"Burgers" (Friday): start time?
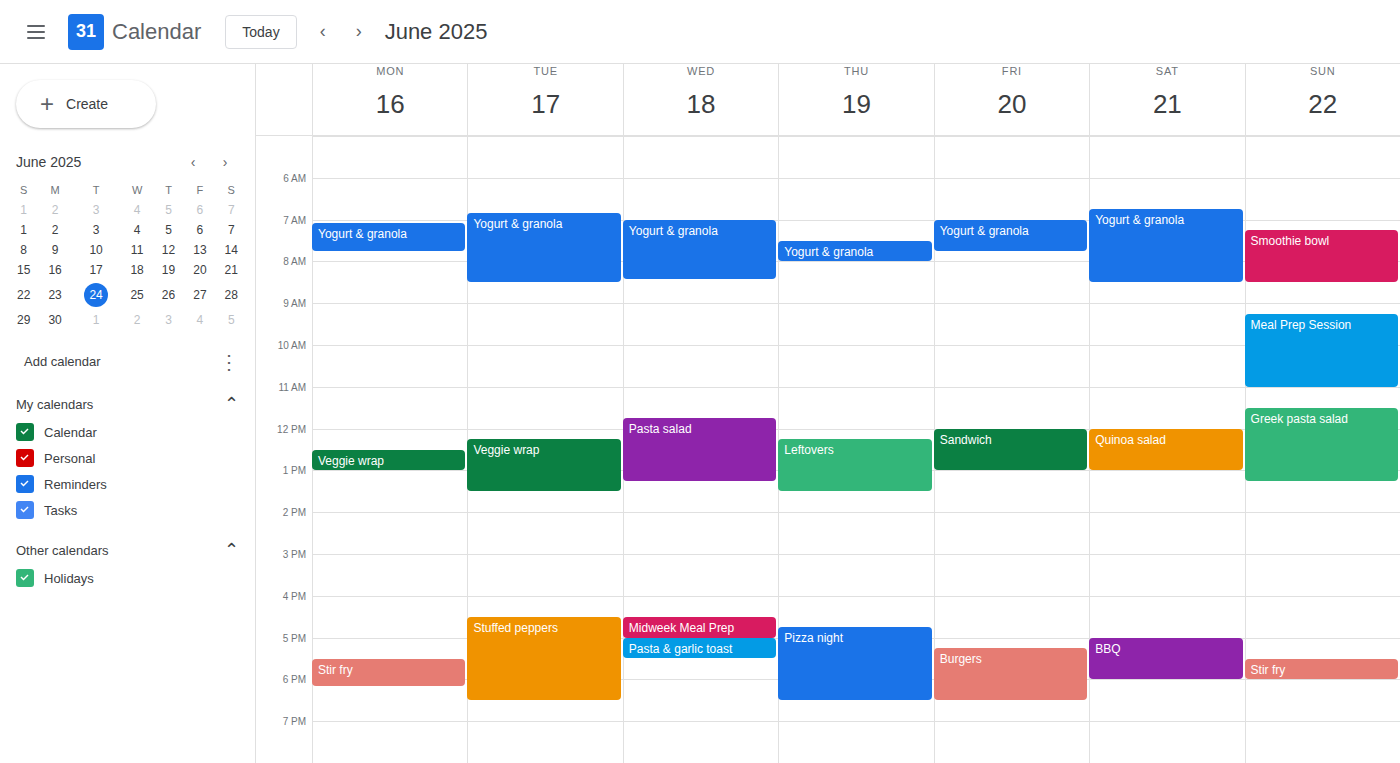
5:15 PM